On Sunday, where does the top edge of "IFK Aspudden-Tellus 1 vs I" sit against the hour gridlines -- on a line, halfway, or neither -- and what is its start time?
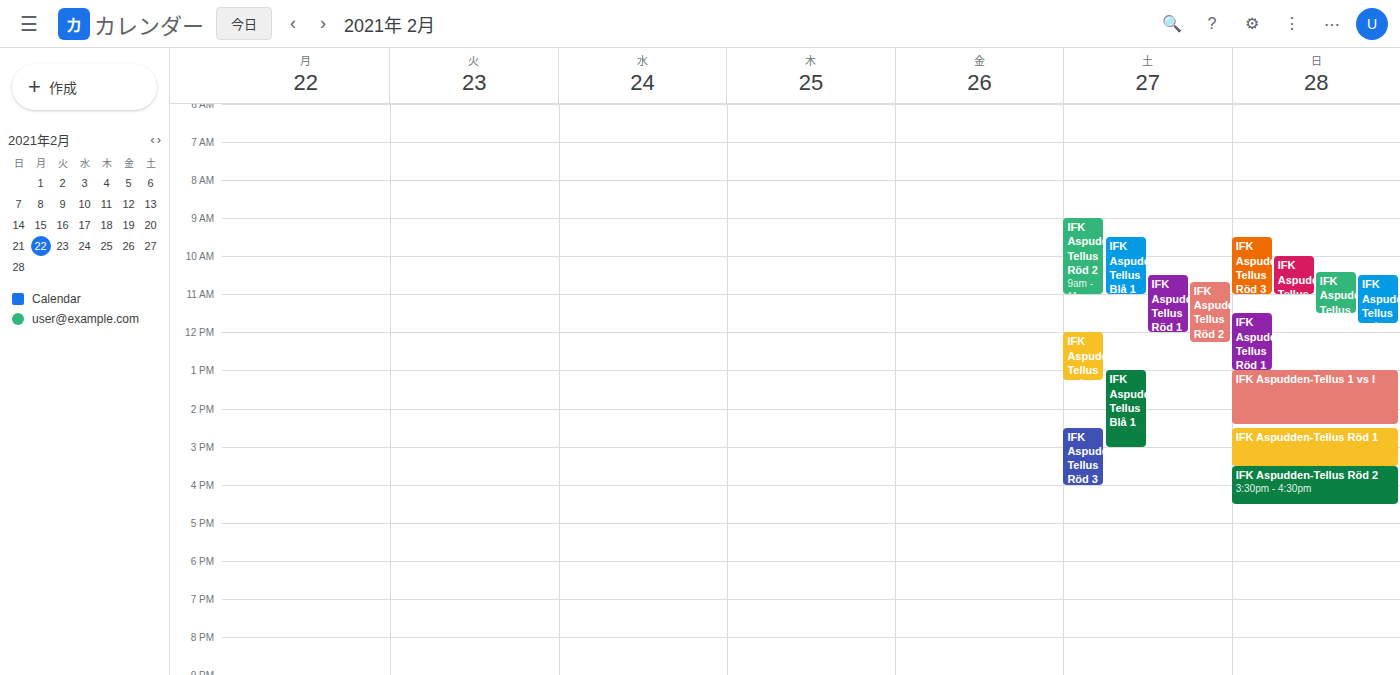
1:00 PM -- exactly on the 1 PM line.